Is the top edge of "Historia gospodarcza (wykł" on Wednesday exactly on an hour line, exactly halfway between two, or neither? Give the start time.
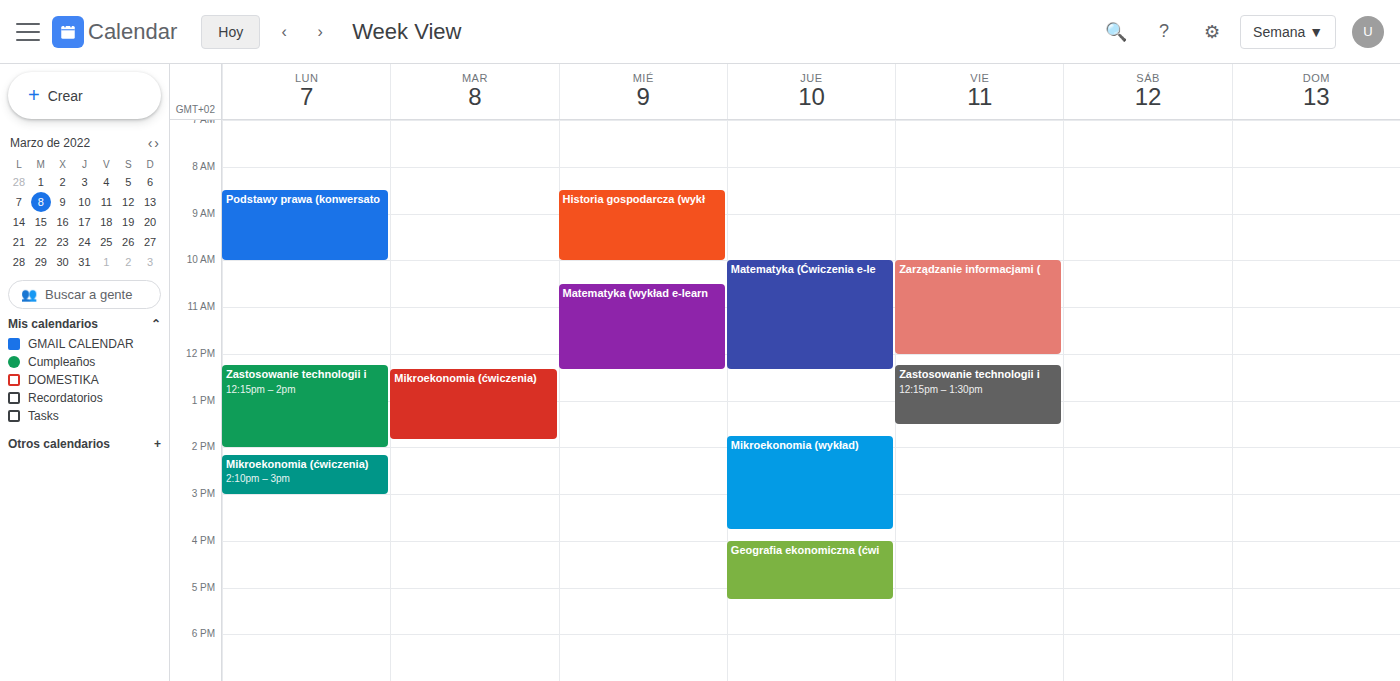
8:30 AM -- halfway between the 8 AM and 9 AM lines.